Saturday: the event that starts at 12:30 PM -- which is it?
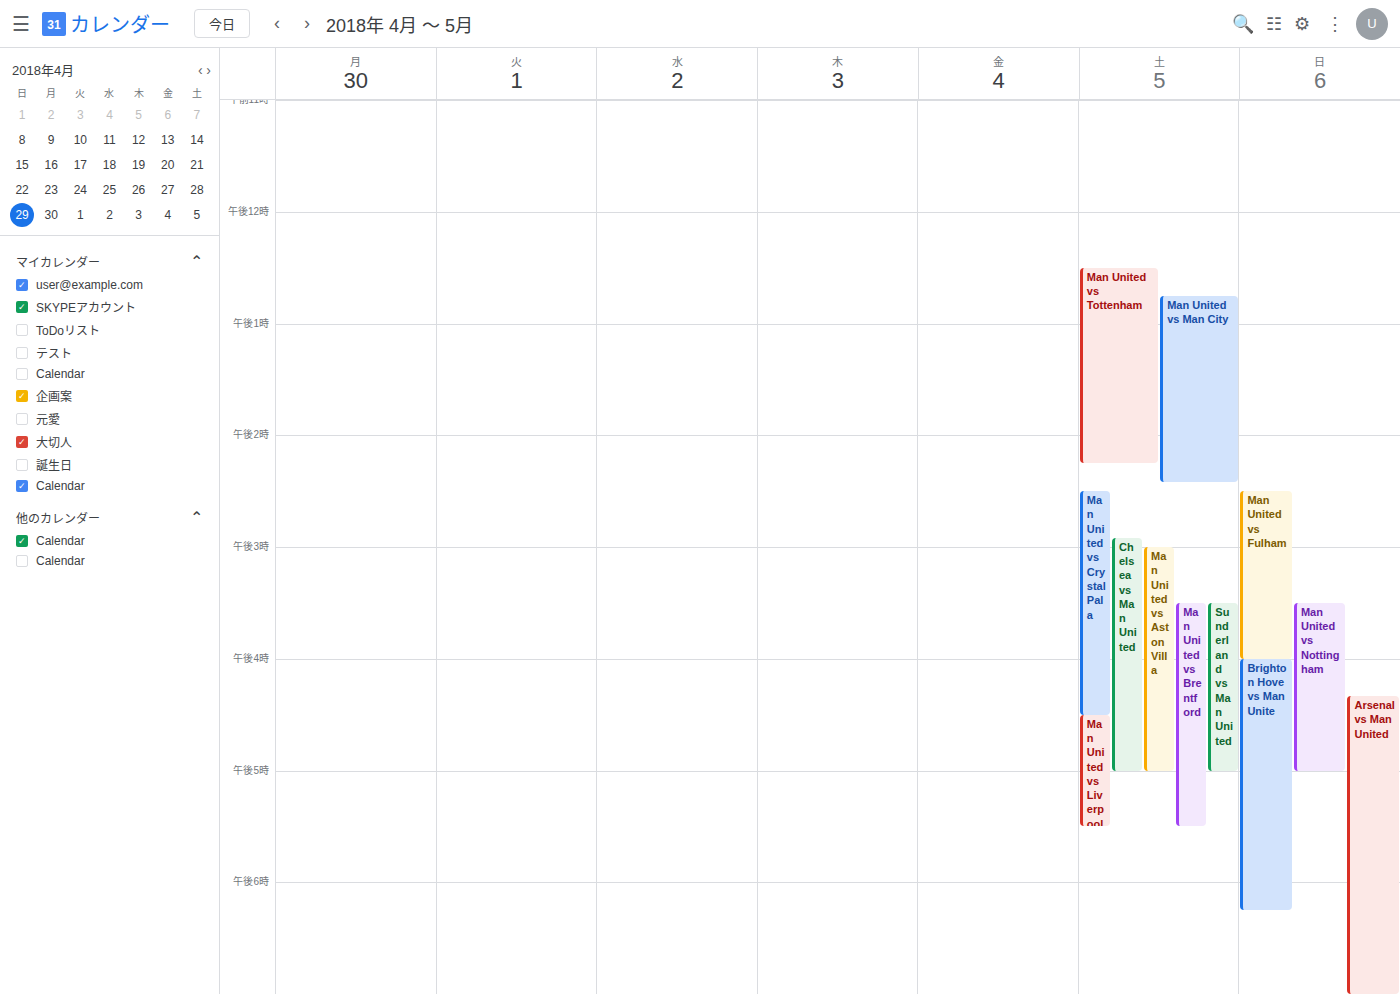
"Man United vs Tottenham"